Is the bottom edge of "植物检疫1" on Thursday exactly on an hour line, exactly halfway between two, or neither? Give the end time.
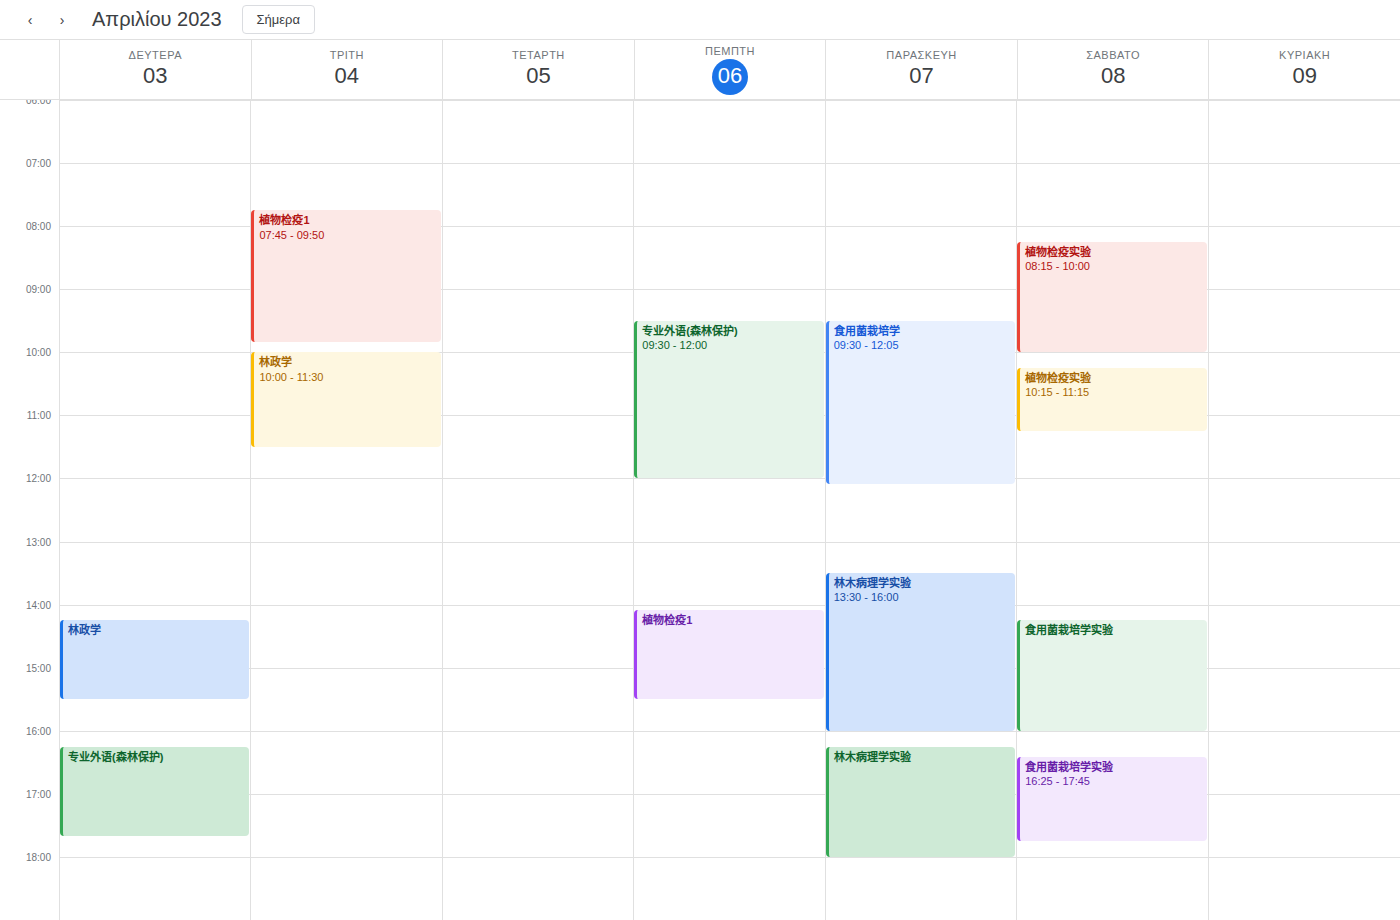
15:30 -- halfway between the 15:00 and 16:00 lines.